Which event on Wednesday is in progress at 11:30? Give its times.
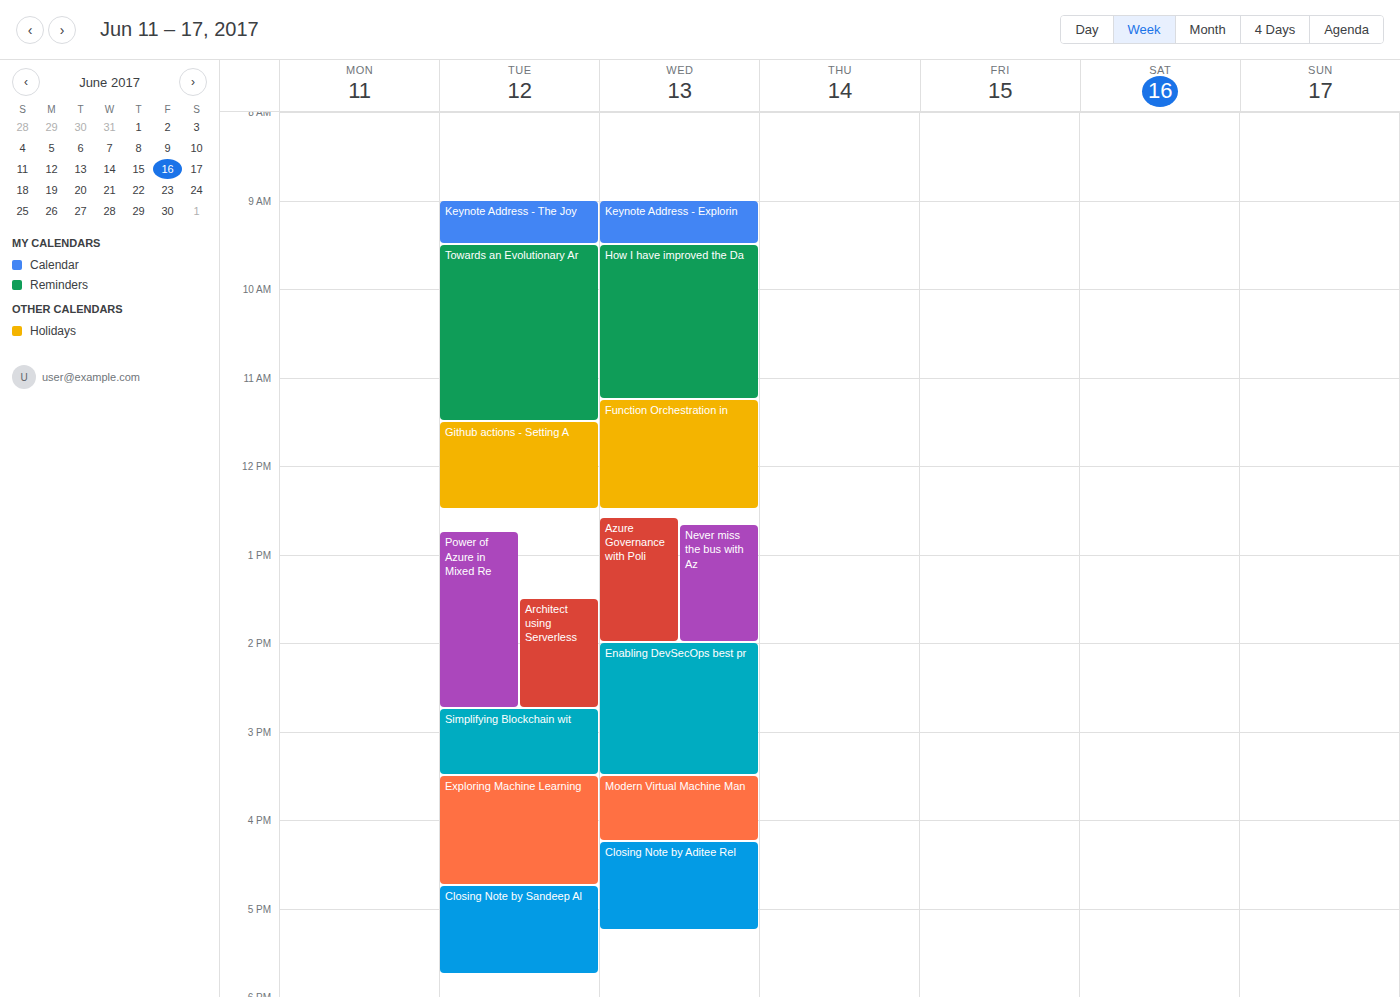
"Function Orchestration in", 11:15 to 12:30